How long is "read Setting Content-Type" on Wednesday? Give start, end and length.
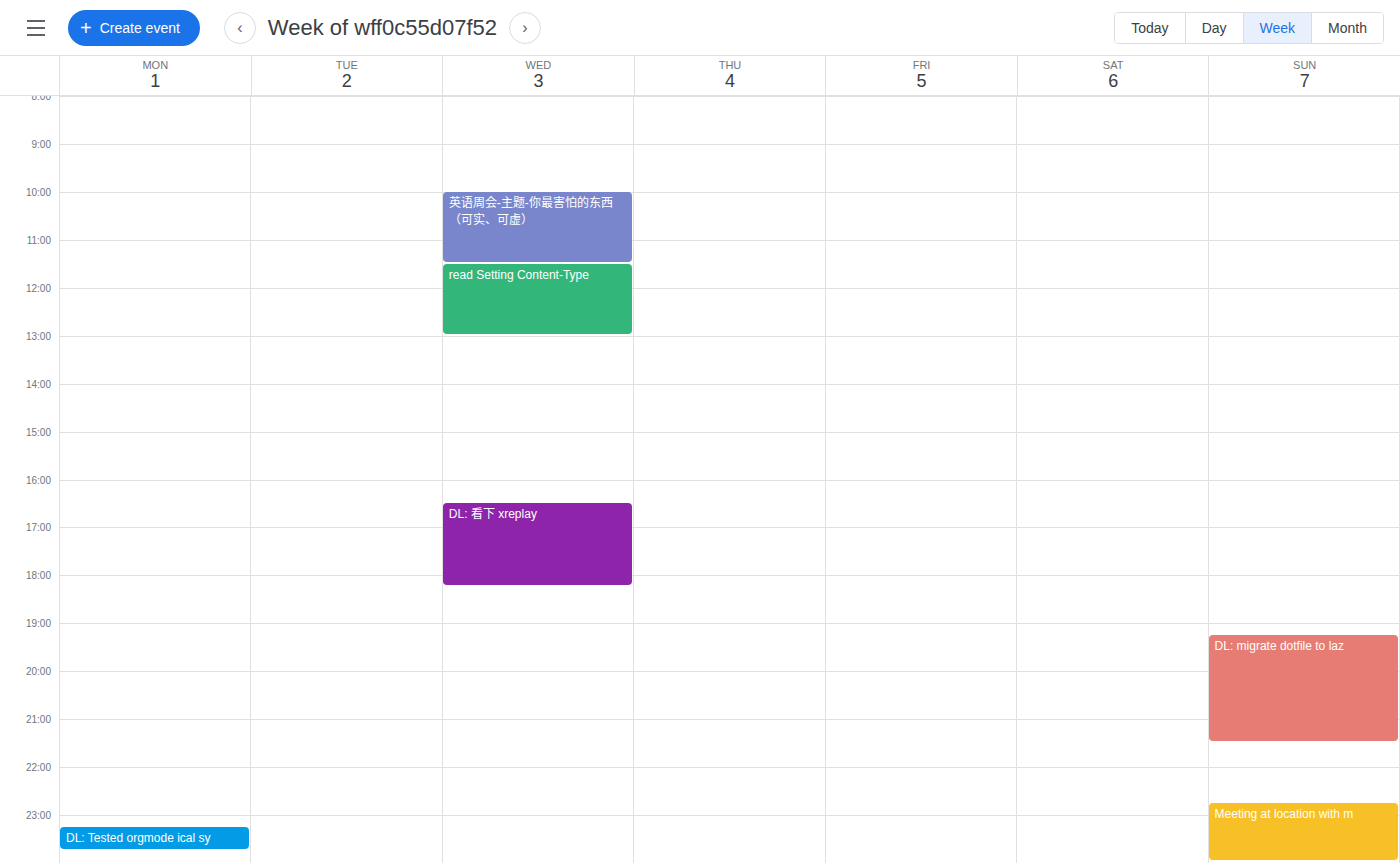
11:30 AM to 1:00 PM, 1 hour 30 minutes